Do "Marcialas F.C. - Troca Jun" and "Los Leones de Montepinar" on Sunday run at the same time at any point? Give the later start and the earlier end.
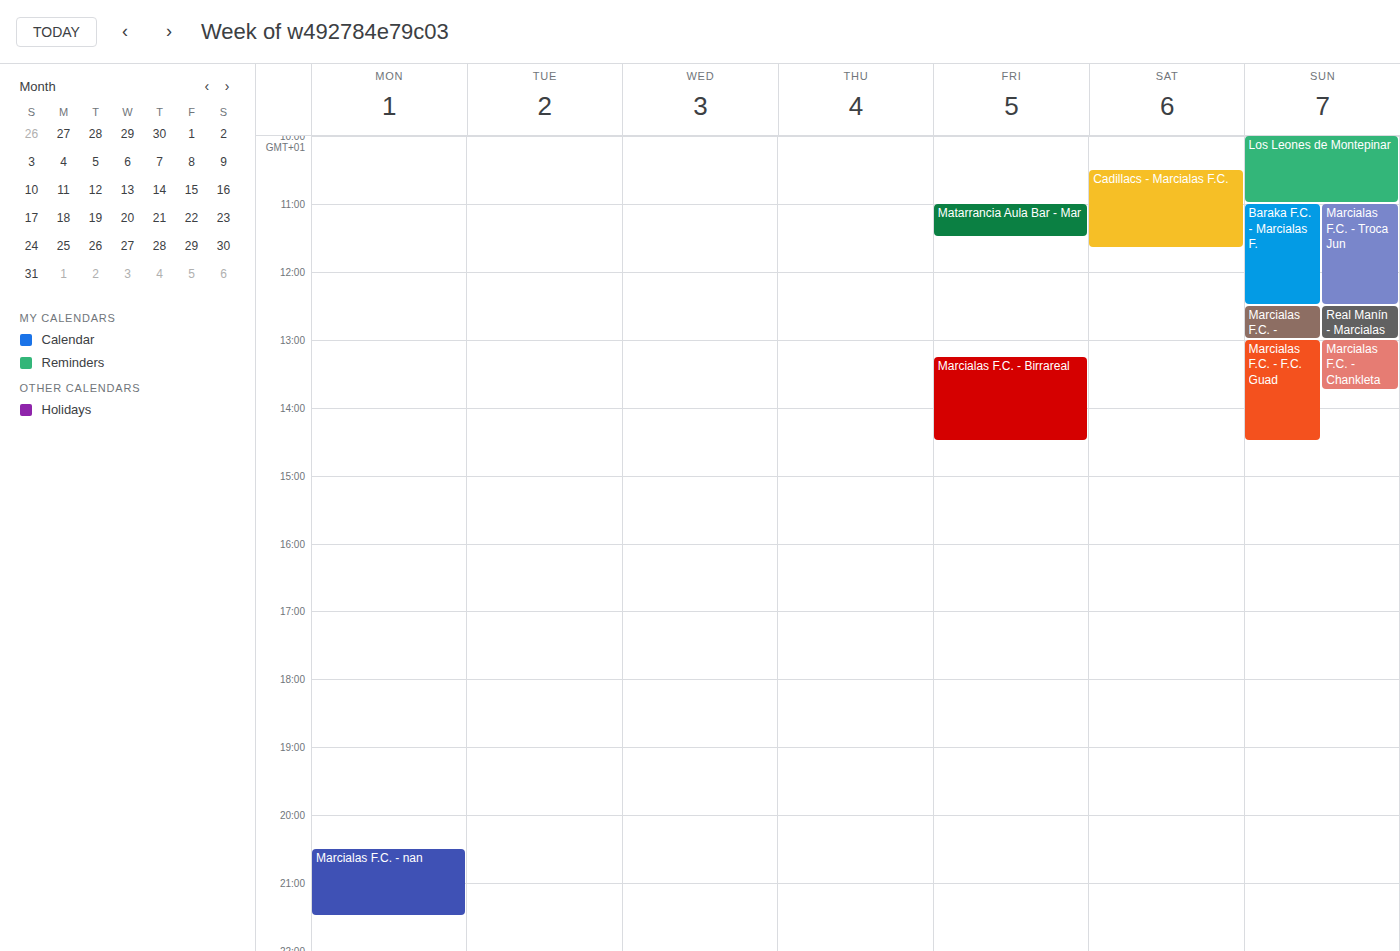
"Los Leones de Montepinar" ends at 11:00, exactly when "Marcialas F.C. - Troca Jun" starts -- they touch but do not overlap.